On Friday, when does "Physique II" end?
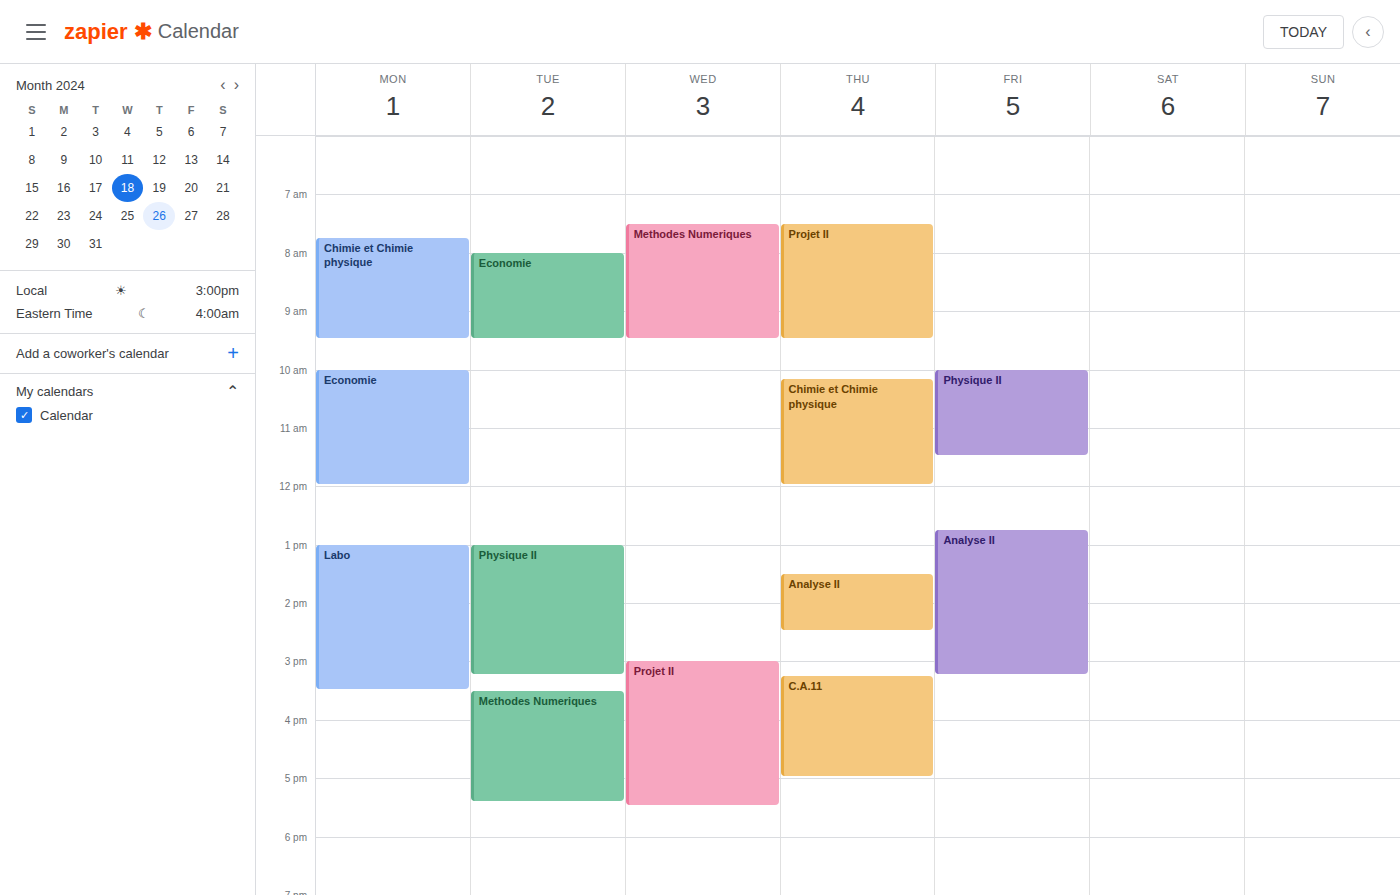
11:30 AM